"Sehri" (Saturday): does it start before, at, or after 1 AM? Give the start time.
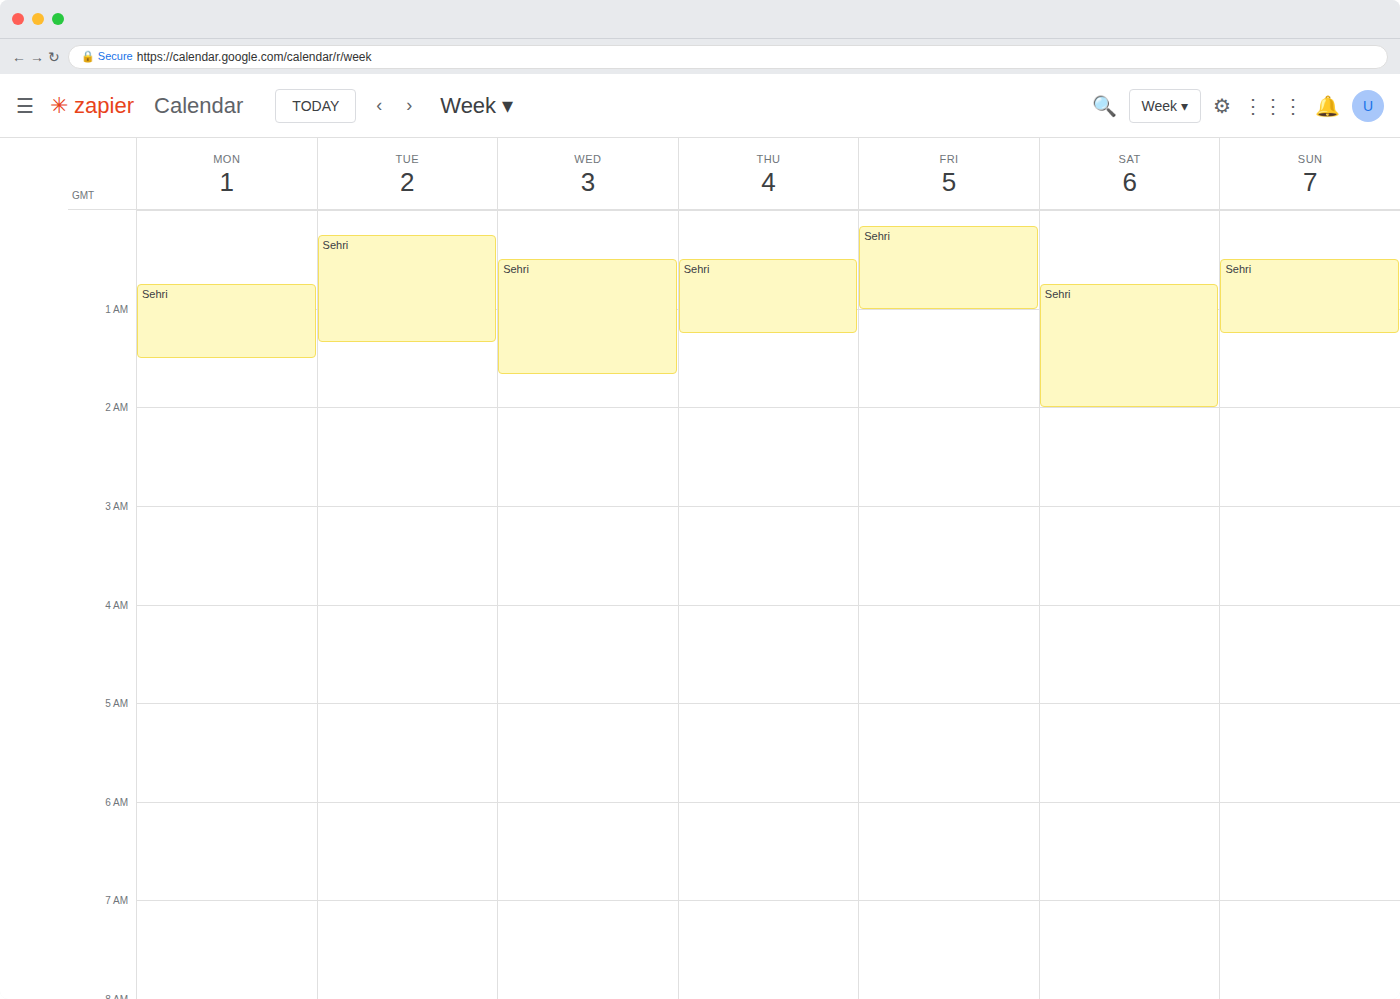
12:45 AM -- before 1 AM, 15 minutes above the 1 AM line.